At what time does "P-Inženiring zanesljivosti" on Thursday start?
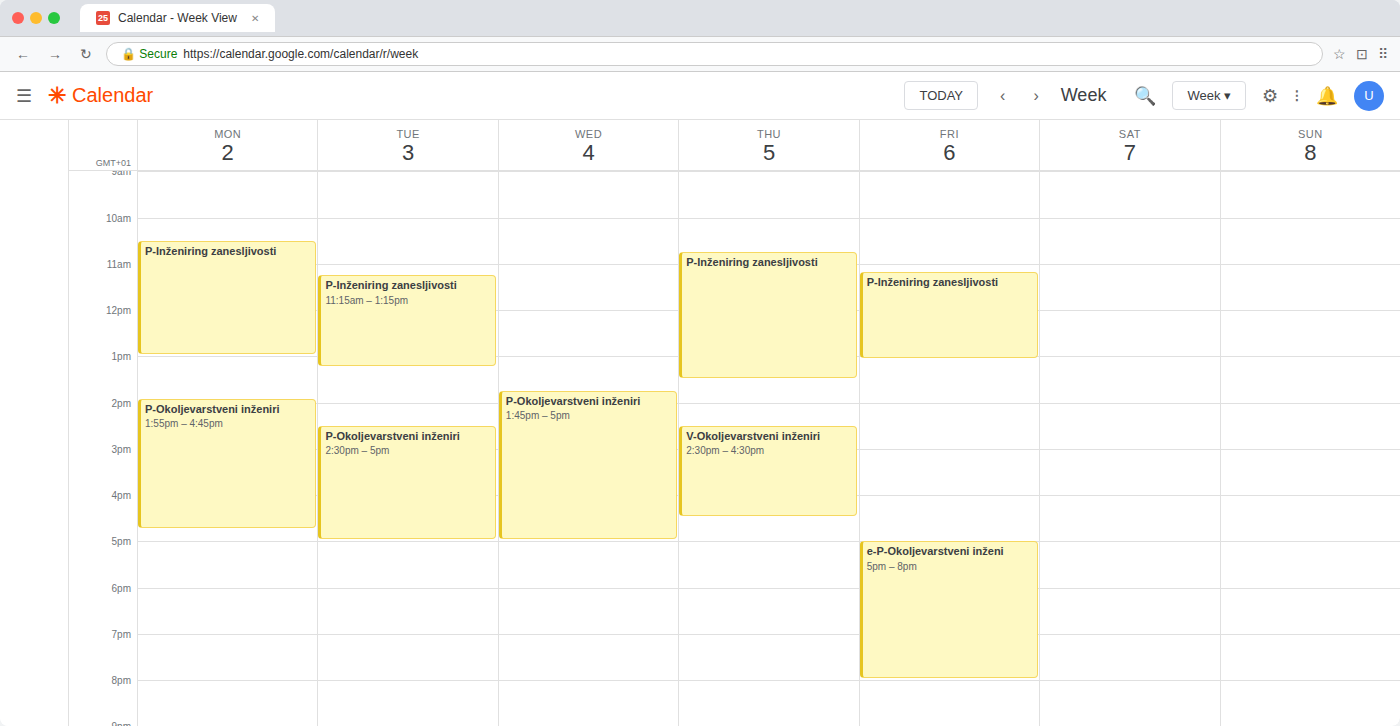
10:45 AM